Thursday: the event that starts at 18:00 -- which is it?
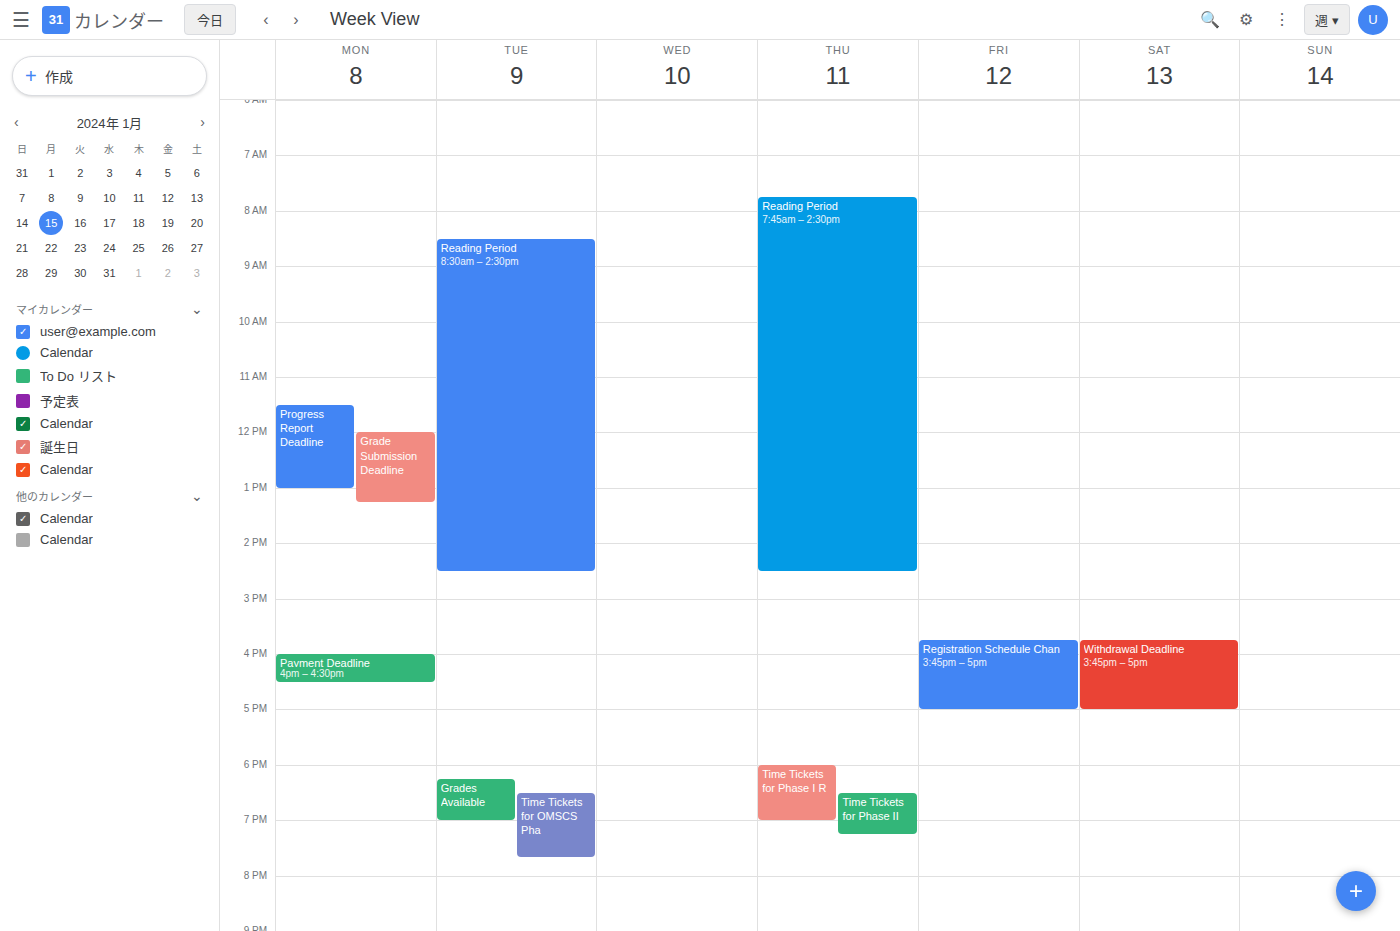
"Time Tickets for Phase I R"